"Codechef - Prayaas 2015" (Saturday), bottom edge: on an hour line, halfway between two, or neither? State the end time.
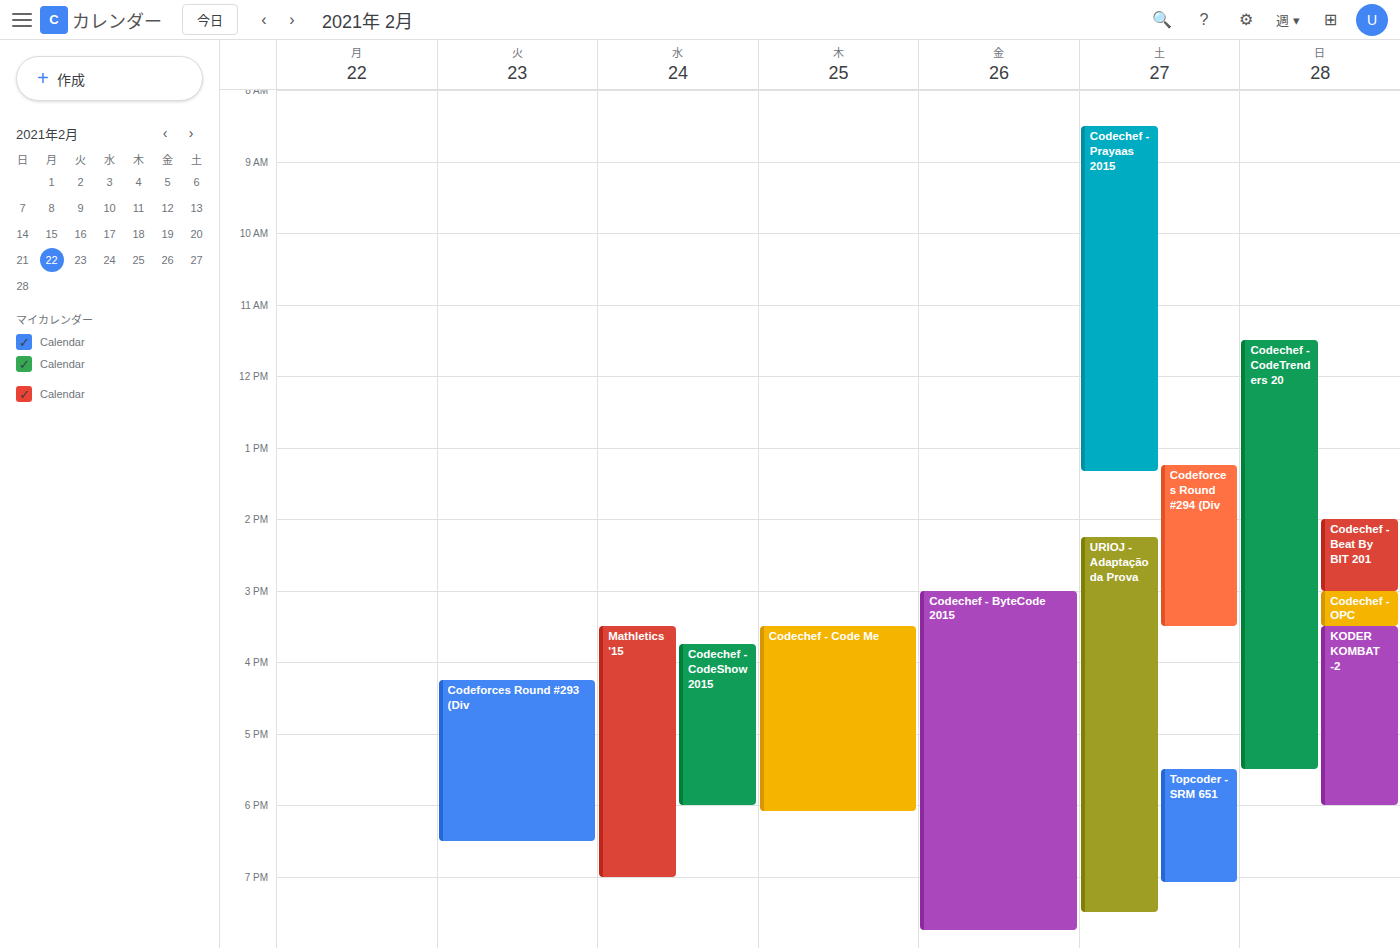
1:20 PM -- neither: 20 minutes below the 1 PM line and 40 minutes above the 2 PM line.